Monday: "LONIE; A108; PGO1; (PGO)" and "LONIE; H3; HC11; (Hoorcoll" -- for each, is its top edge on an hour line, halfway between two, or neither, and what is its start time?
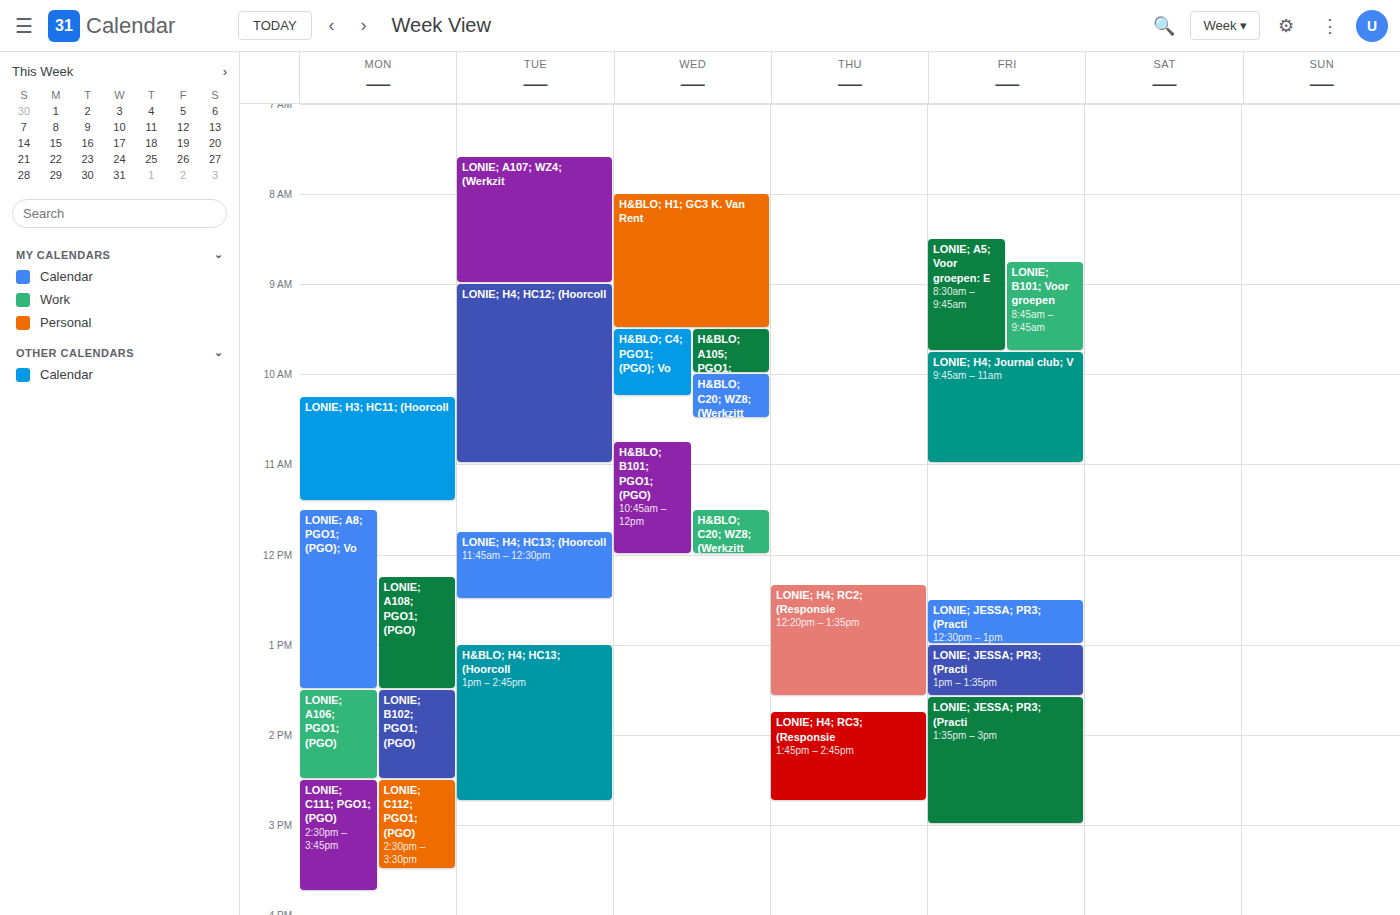
"LONIE; A108; PGO1; (PGO)": 12:15 PM, neither: a quarter of the way from the 12 PM line to the 1 PM line. "LONIE; H3; HC11; (Hoorcoll": 10:15 AM, neither: a quarter of the way from the 10 AM line to the 11 AM line.